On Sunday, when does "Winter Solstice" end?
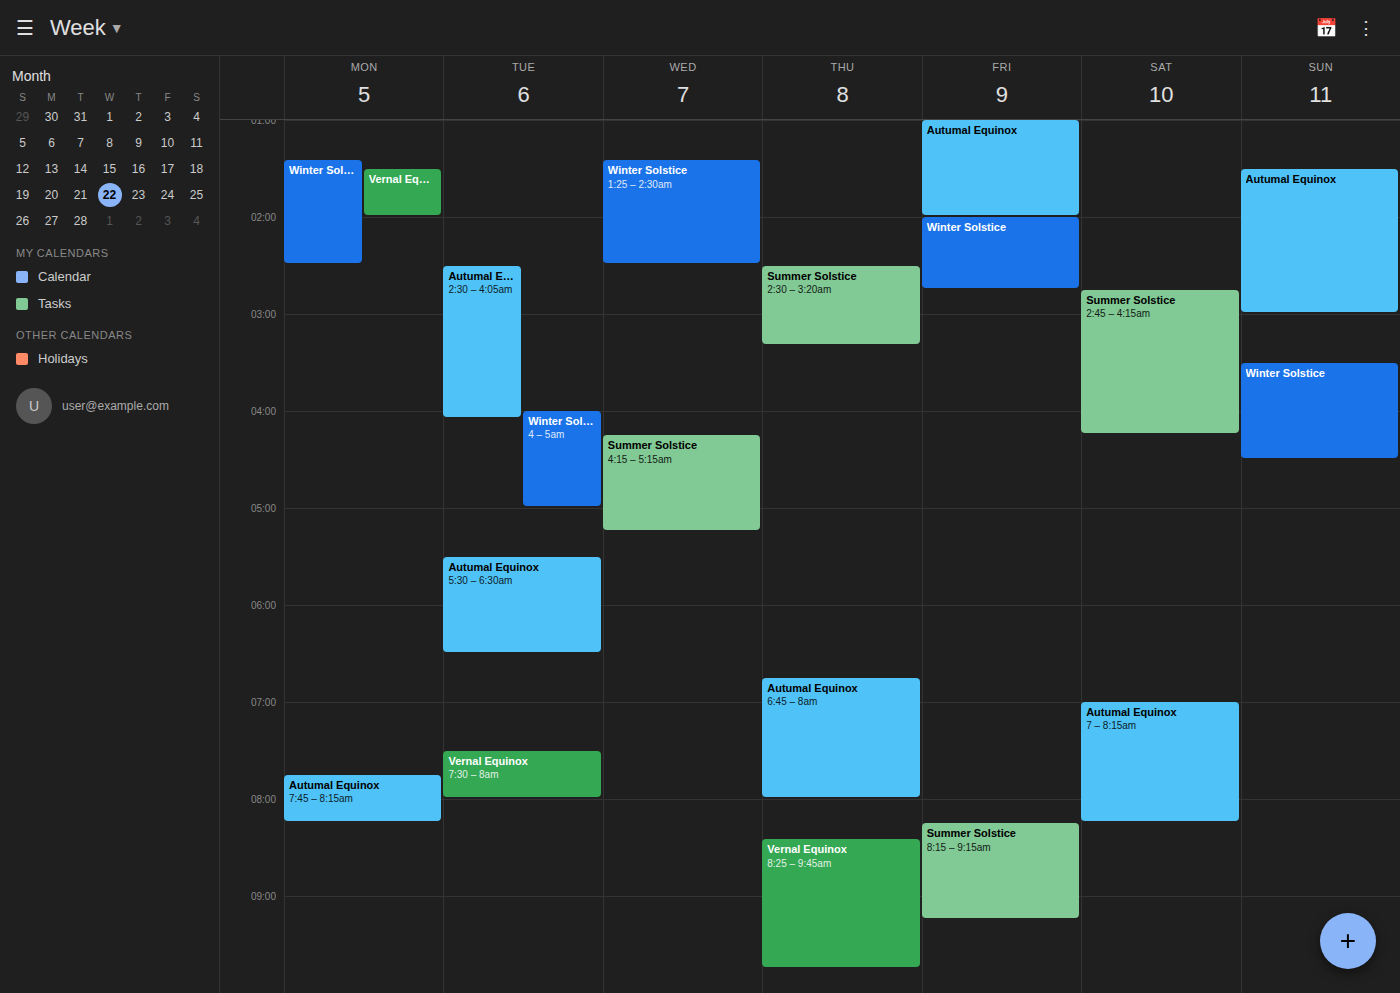
4:30 AM